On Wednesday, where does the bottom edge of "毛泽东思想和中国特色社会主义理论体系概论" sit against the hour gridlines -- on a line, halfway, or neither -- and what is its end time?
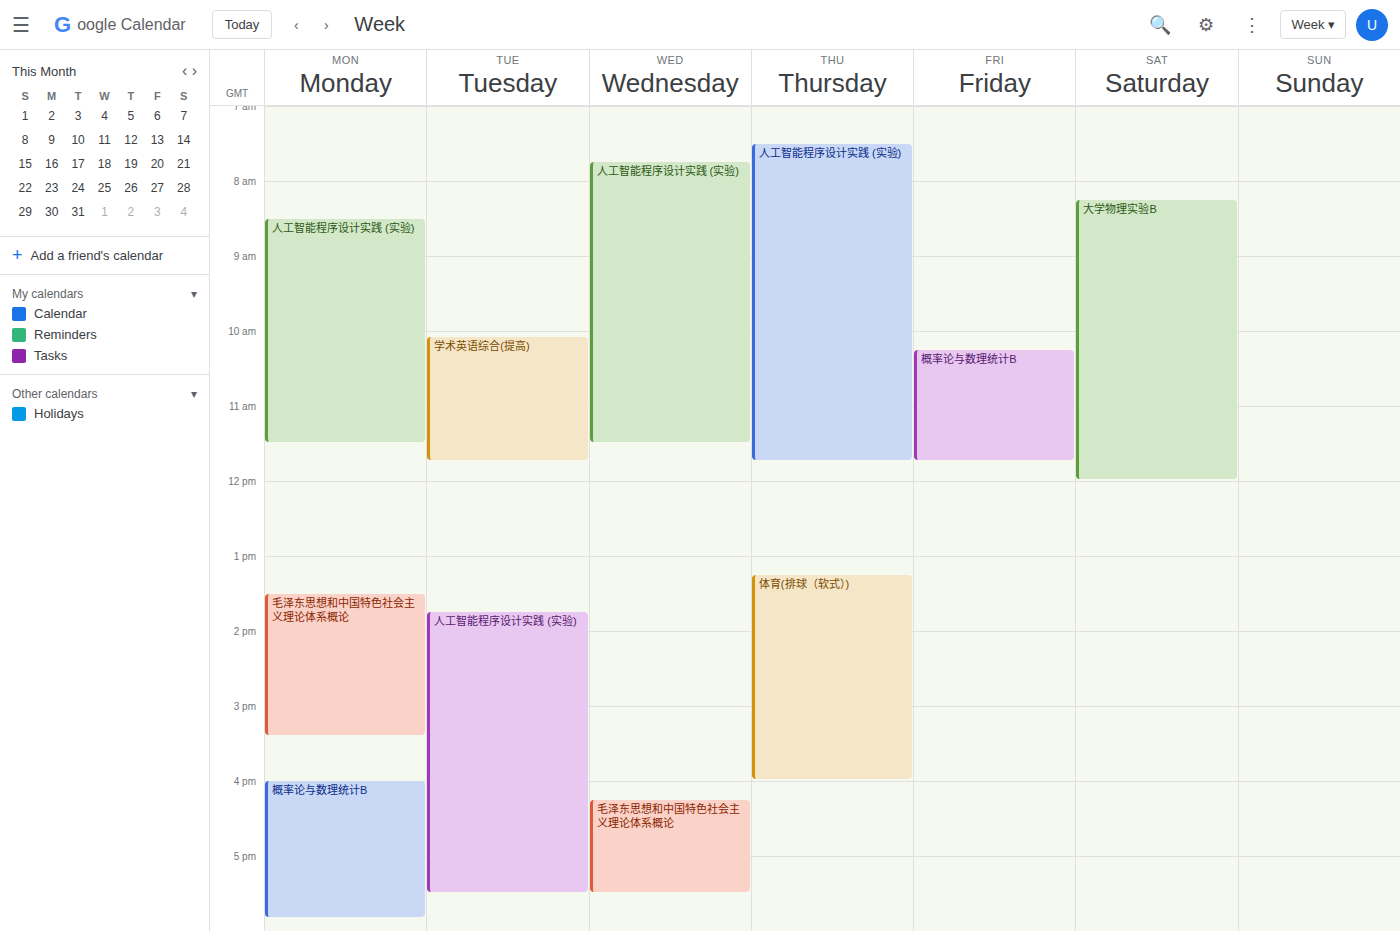
5:30 PM -- halfway between the 5 PM and 6 PM lines.